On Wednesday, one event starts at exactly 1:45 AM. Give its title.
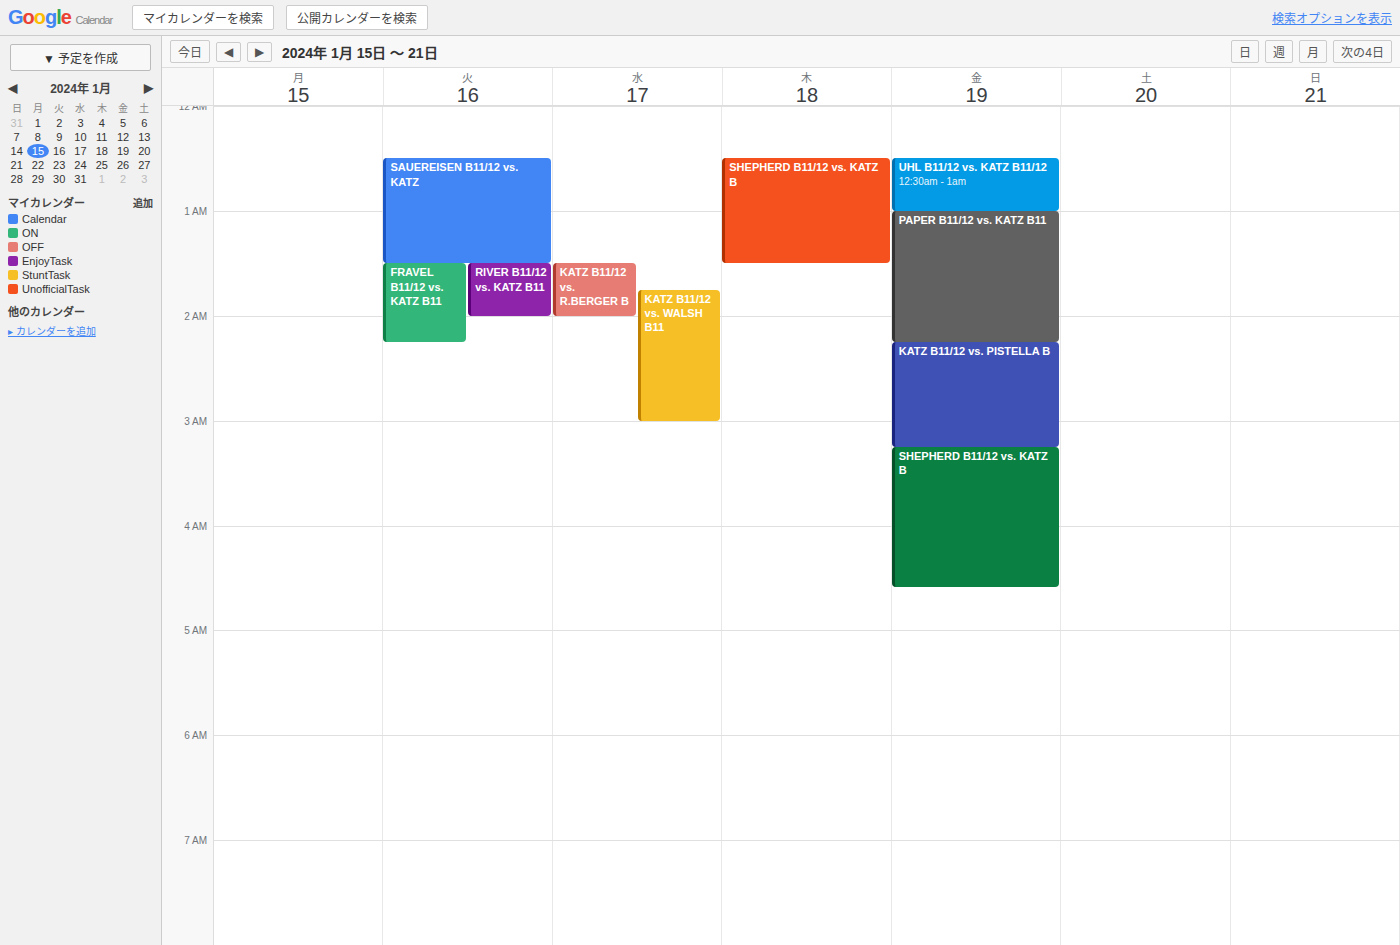
"KATZ B11/12 vs. WALSH B11"